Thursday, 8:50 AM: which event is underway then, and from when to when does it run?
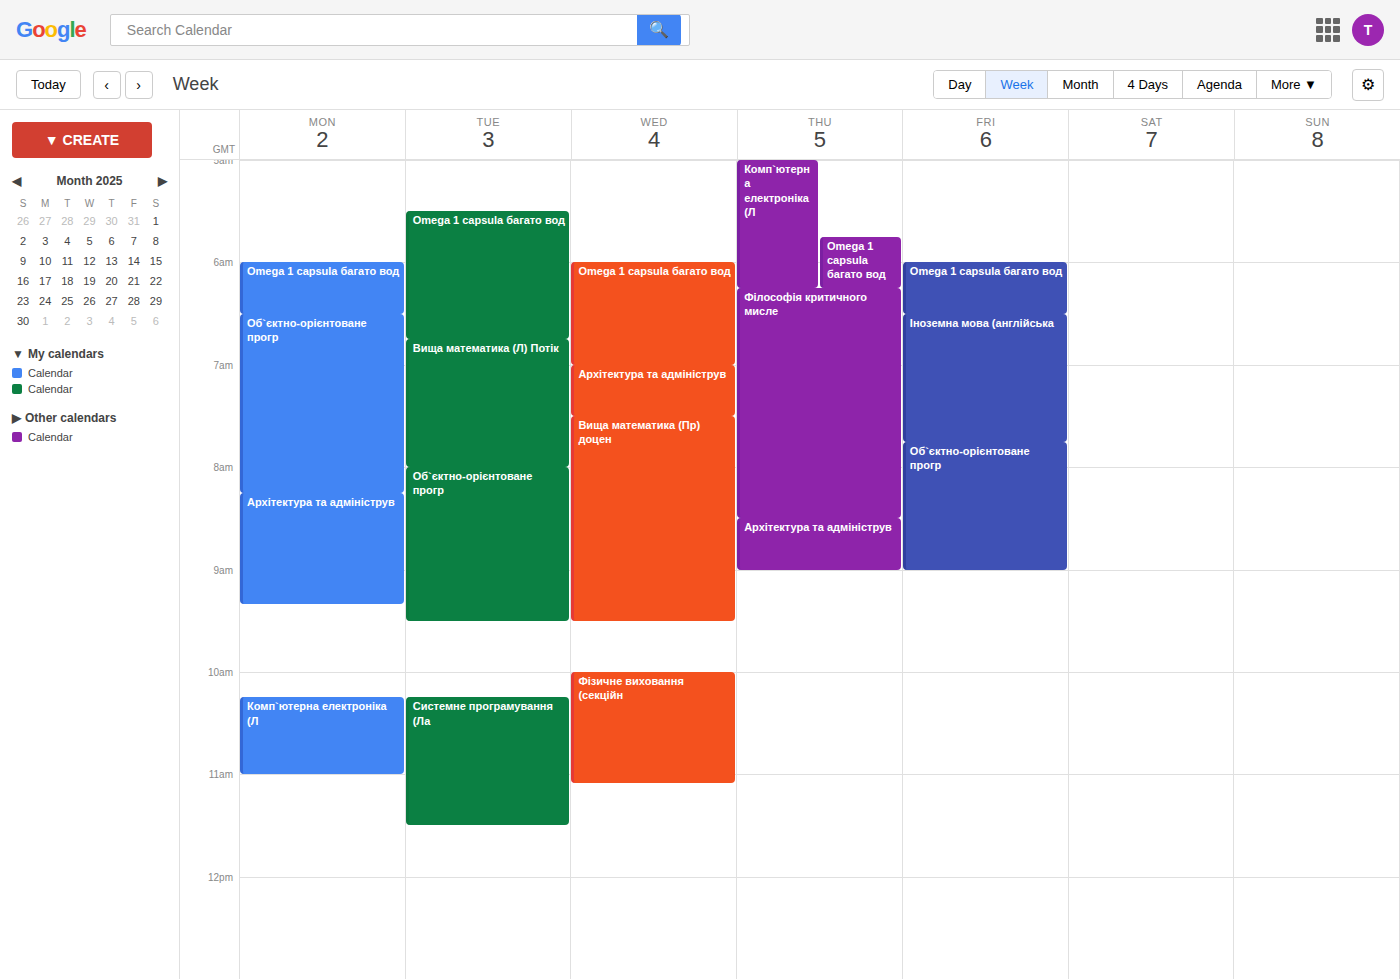
"Архітектура та адмініструв", 8:30 AM to 9:00 AM